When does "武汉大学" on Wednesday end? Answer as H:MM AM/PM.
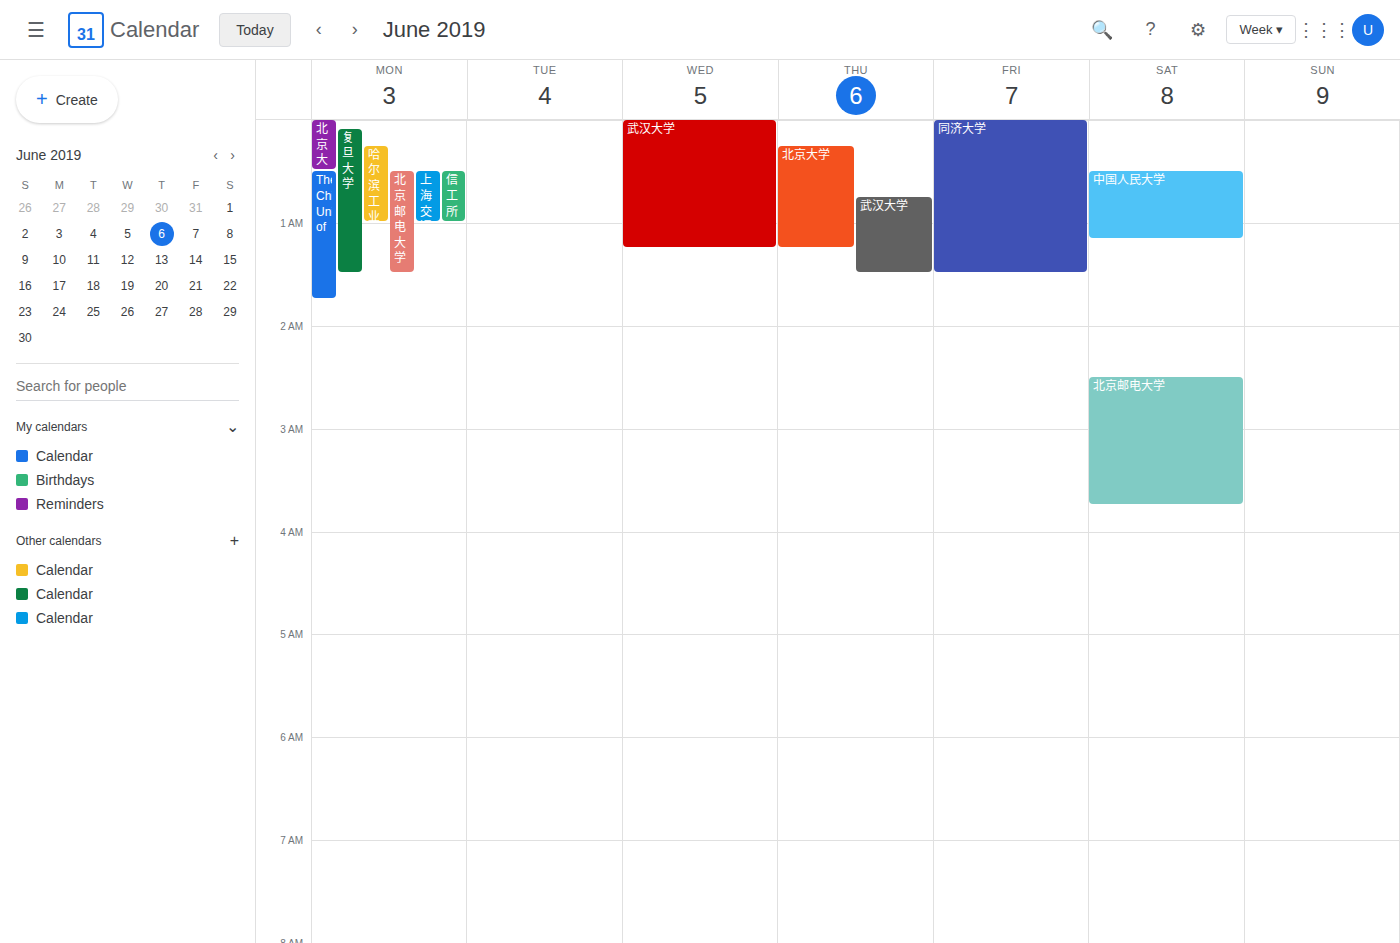
1:15 AM